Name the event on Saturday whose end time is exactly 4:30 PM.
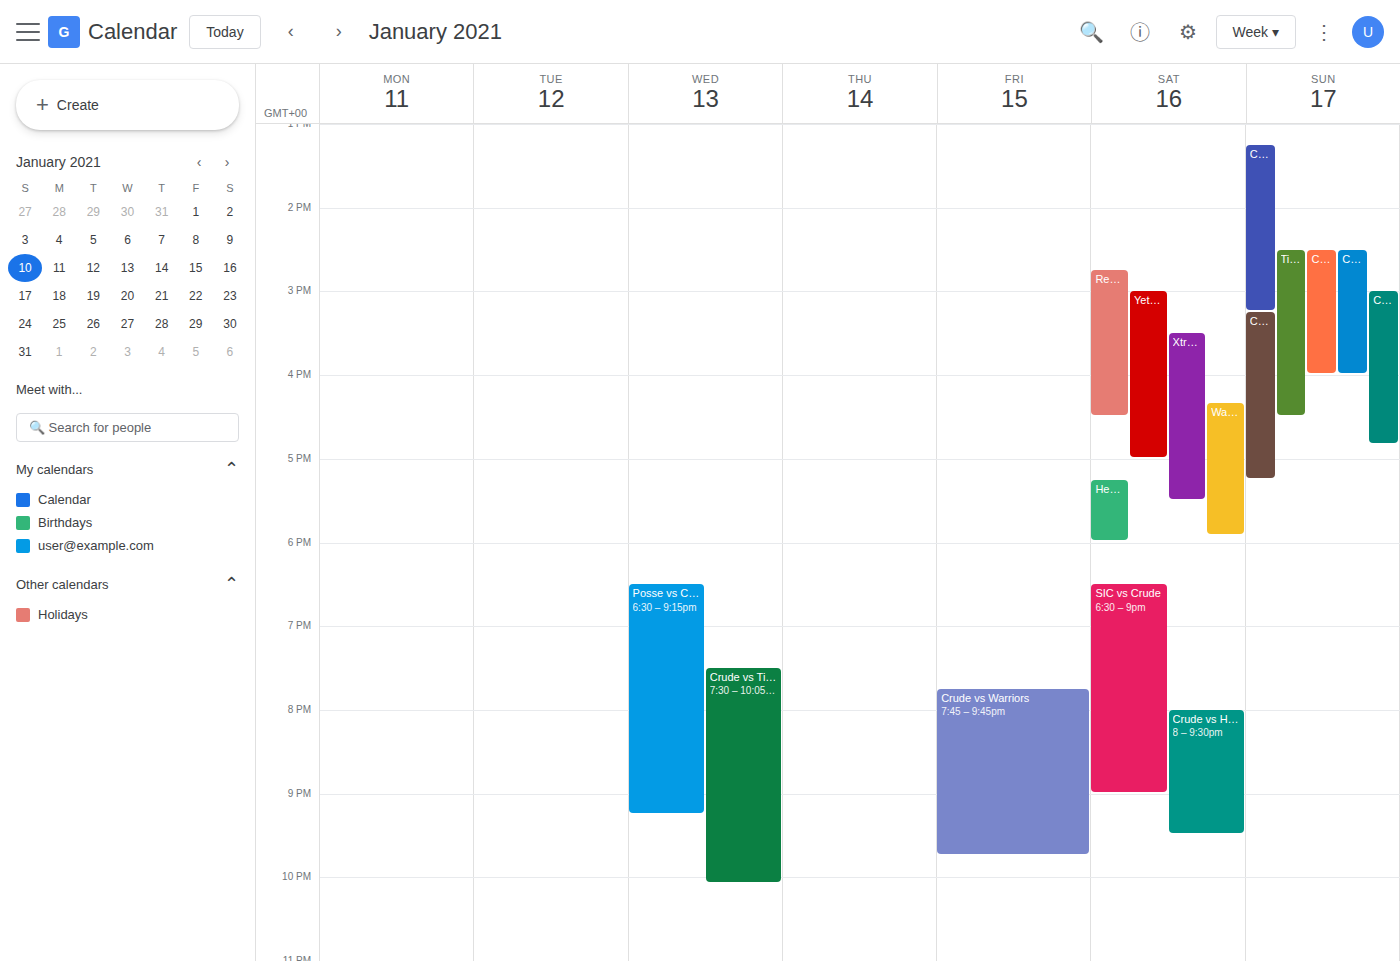
"Renegades vs Crude"